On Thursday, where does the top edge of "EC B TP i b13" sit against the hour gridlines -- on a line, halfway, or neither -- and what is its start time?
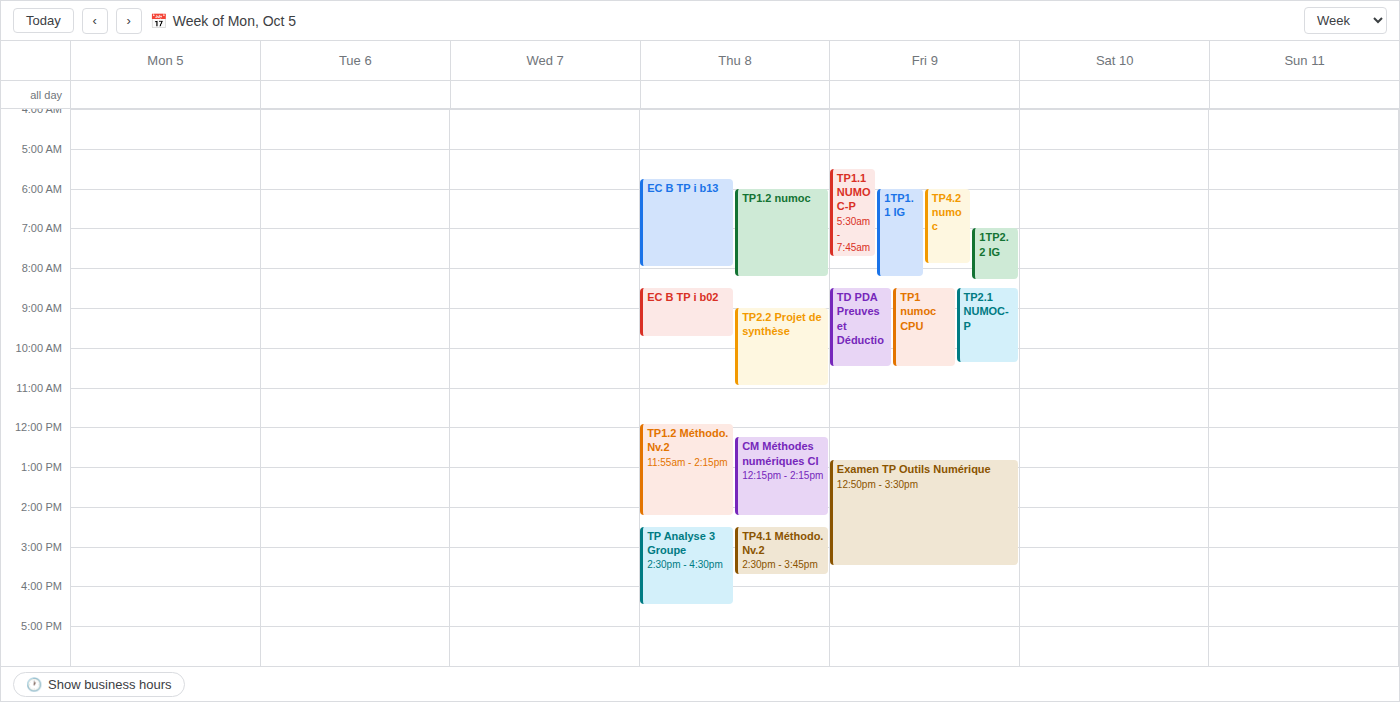
5:45 AM -- neither: three quarters of the way from the 5 AM line to the 6 AM line.